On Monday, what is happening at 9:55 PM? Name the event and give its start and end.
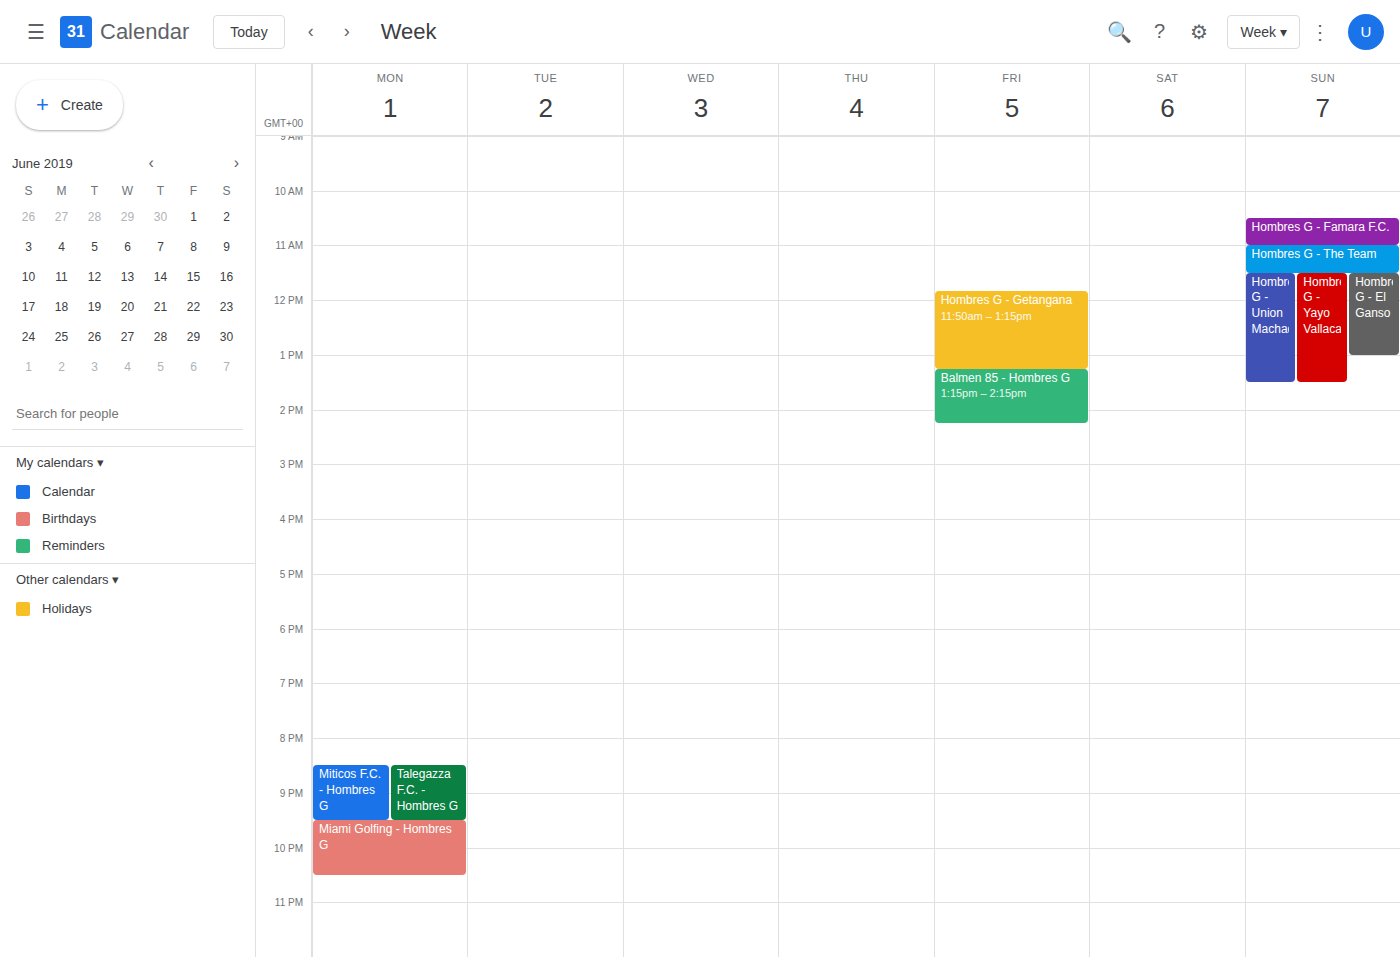
"Miami Golfing - Hombres G", 9:30 PM to 10:30 PM